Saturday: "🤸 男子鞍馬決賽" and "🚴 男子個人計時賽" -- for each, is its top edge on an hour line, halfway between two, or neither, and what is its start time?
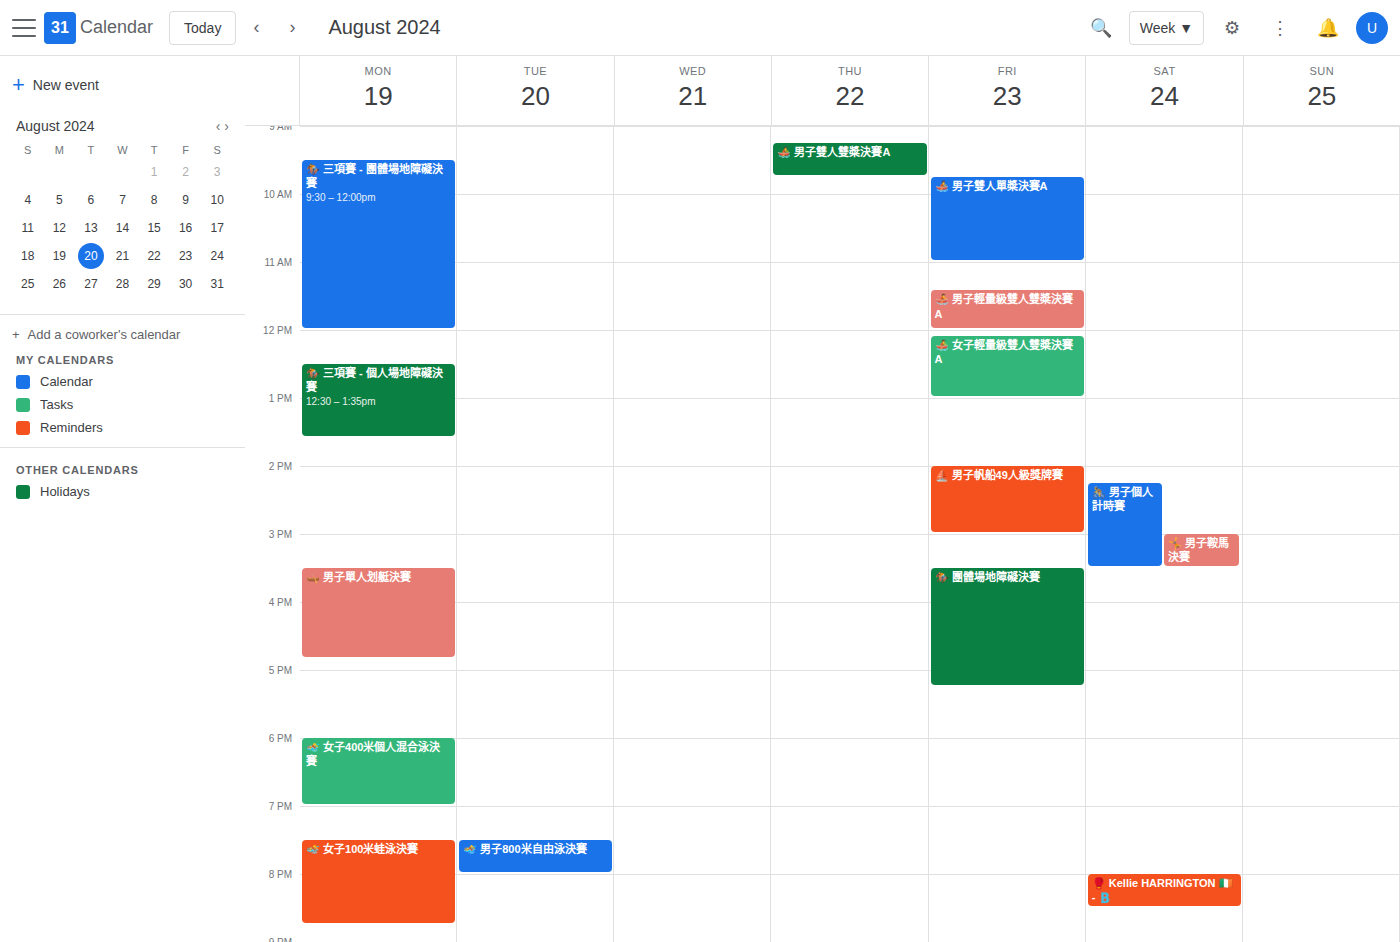
"🤸 男子鞍馬決賽": 3:00 PM, exactly on the 3 PM line. "🚴 男子個人計時賽": 2:15 PM, neither: a quarter of the way from the 2 PM line to the 3 PM line.